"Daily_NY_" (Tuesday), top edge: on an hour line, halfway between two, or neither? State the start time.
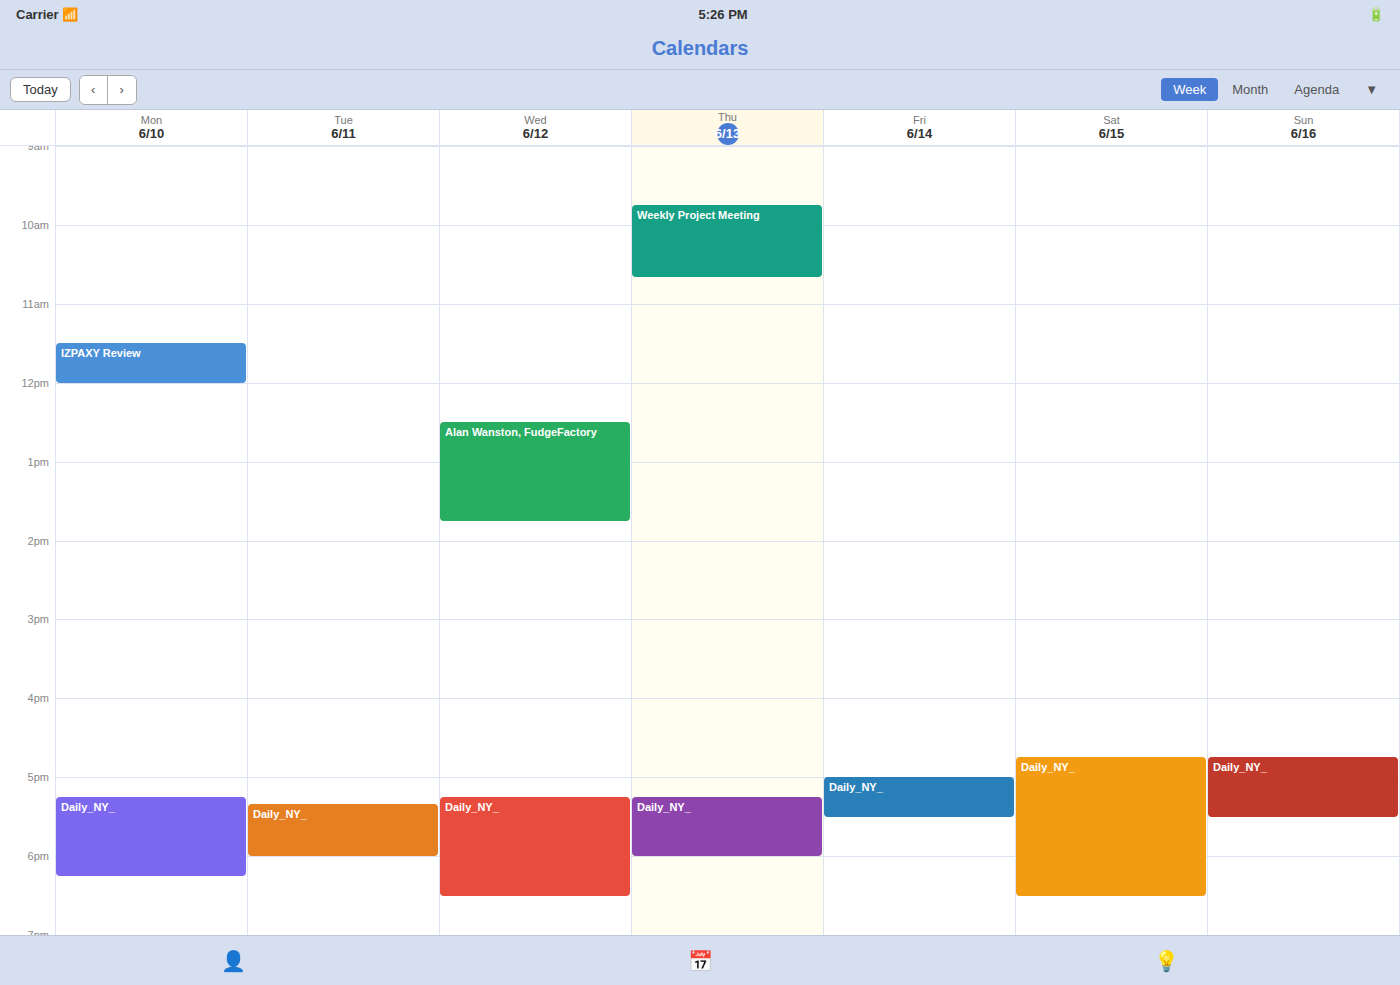
5:20 PM -- neither: 20 minutes below the 5 PM line and 40 minutes above the 6 PM line.